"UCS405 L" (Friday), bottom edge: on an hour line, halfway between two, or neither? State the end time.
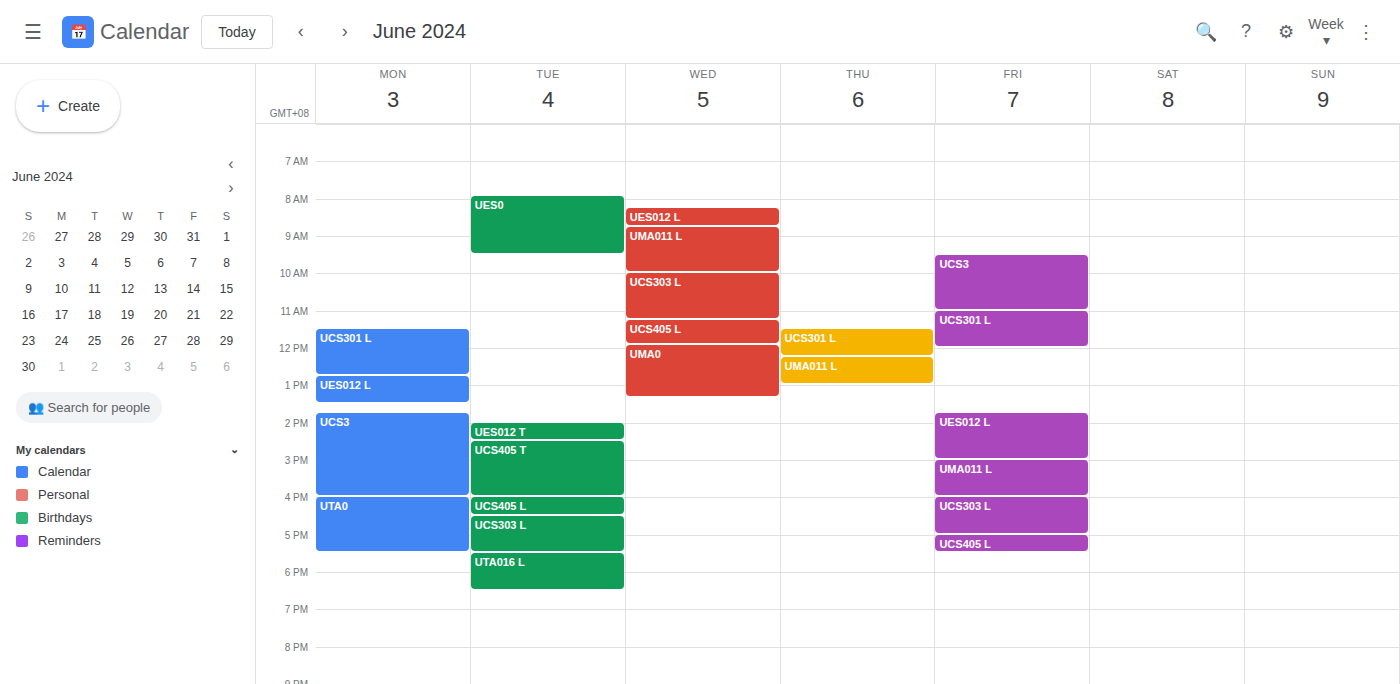
5:30 PM -- halfway between the 5 PM and 6 PM lines.